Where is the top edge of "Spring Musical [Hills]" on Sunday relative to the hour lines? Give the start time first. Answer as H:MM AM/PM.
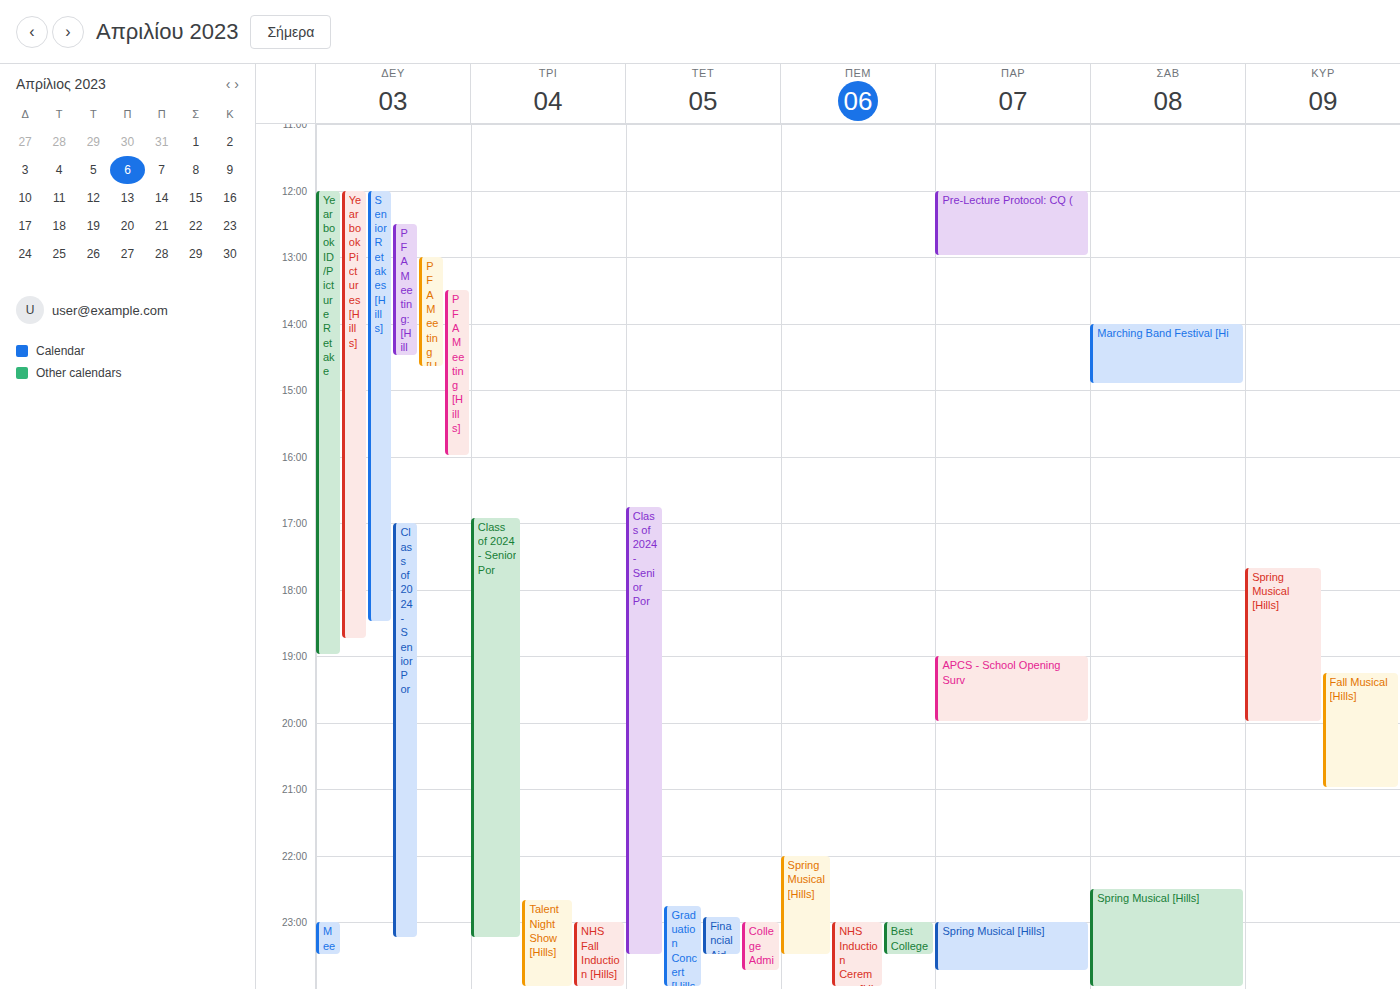
5:40 PM -- neither: 40 minutes below the 5 PM line and 20 minutes above the 6 PM line.